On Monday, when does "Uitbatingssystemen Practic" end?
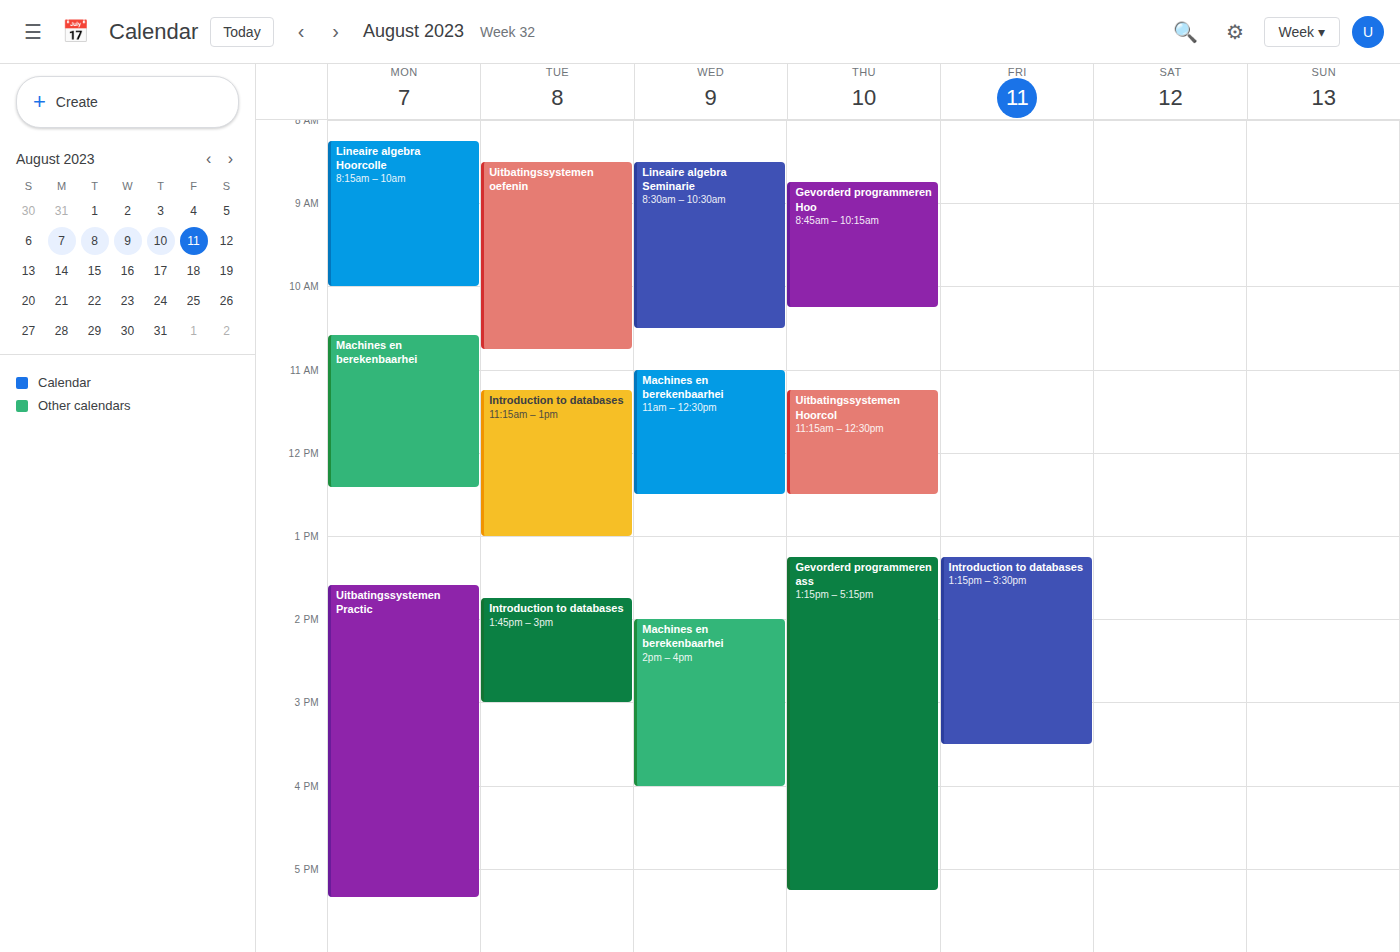
5:20 PM